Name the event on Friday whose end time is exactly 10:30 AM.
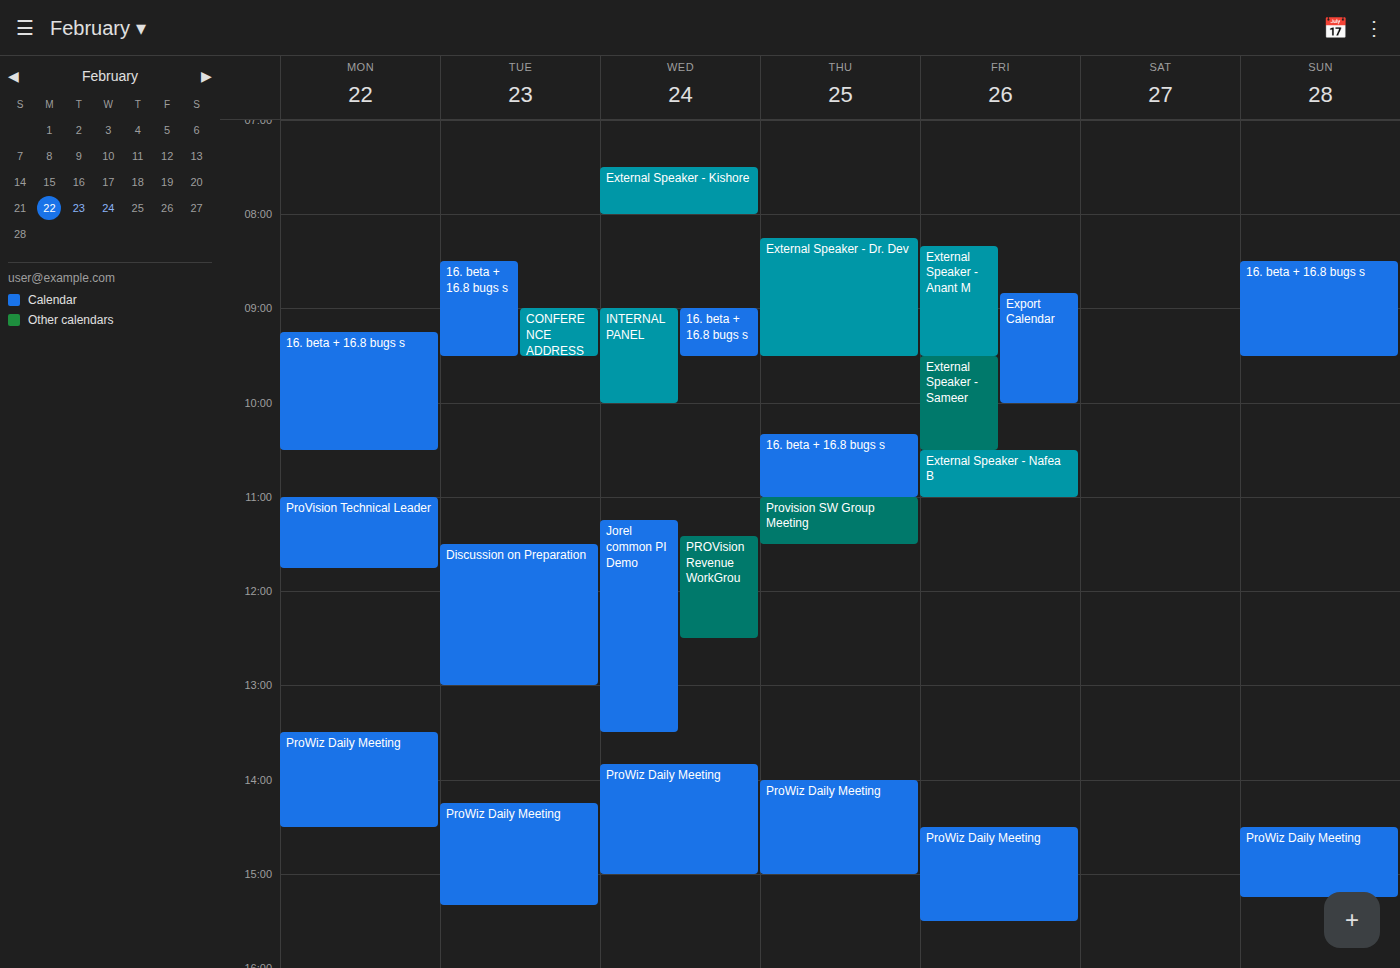
"External Speaker - Sameer"